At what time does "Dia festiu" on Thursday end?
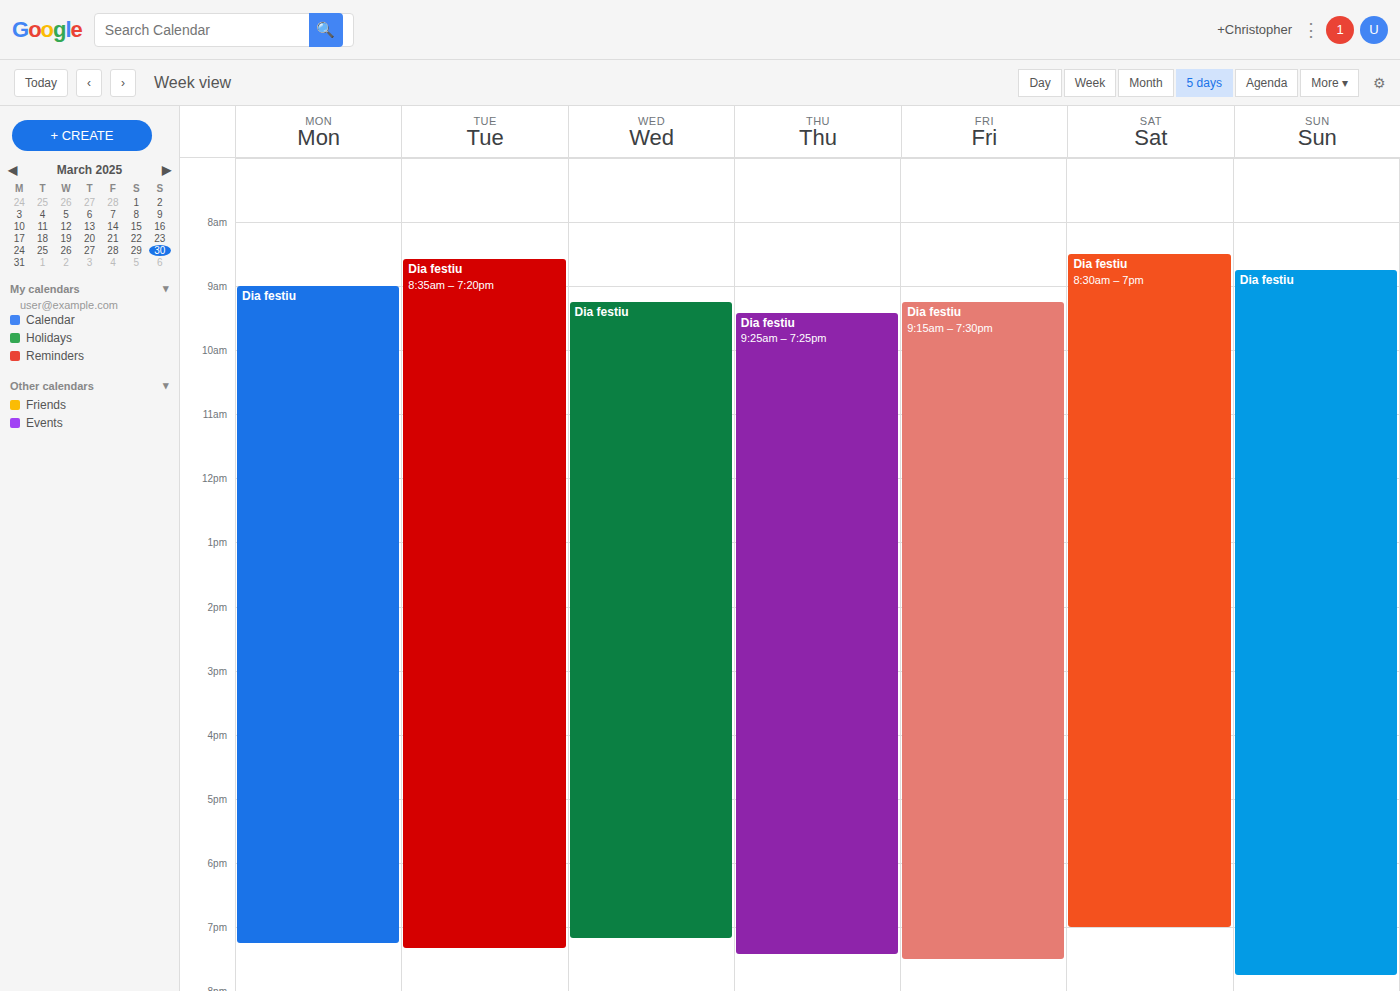
7:25 PM